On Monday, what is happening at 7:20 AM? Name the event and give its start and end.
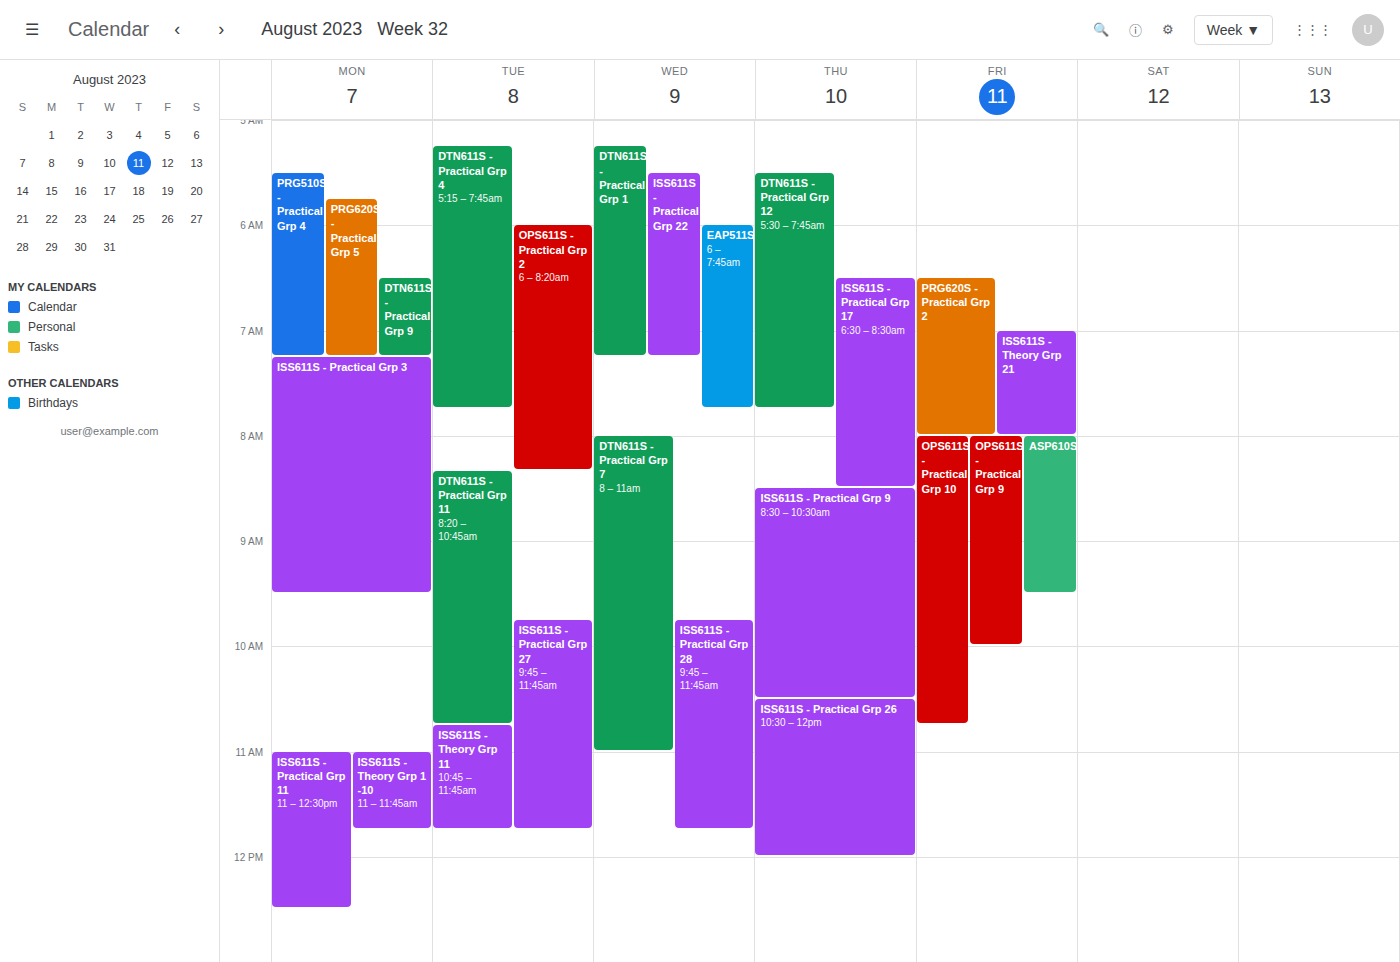
"ISS611S - Practical Grp 3", 7:15 AM to 9:30 AM